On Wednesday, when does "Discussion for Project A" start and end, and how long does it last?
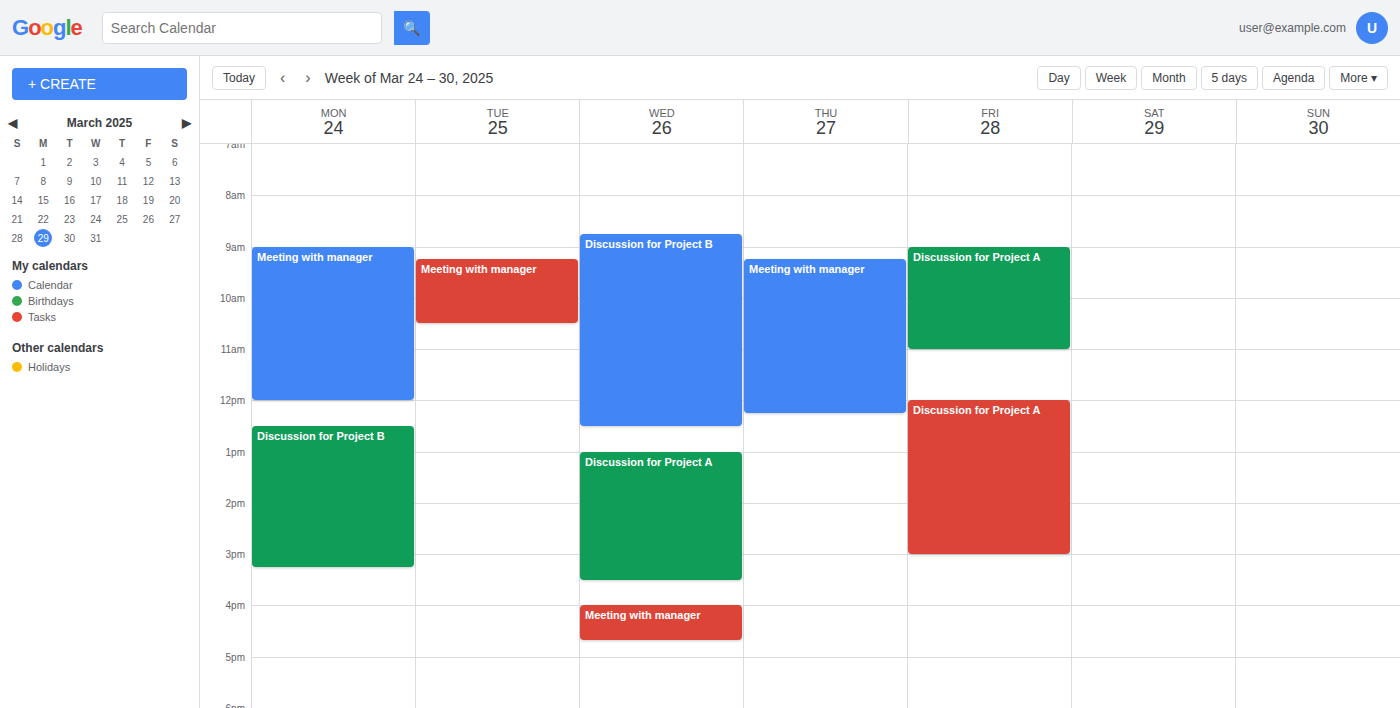
1:00 PM to 3:30 PM, 2 hours 30 minutes